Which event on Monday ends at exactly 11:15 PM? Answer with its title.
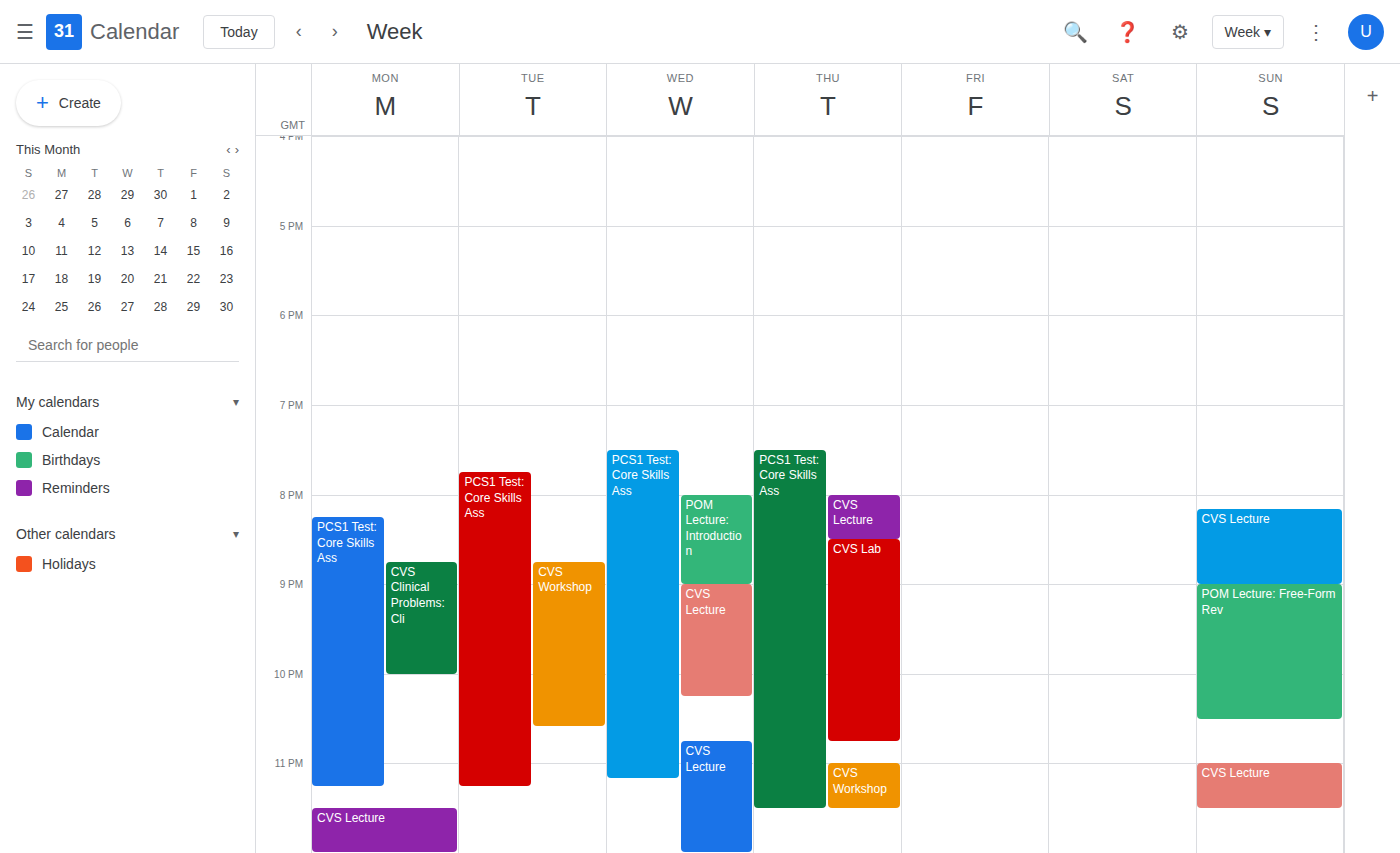
"PCS1 Test: Core Skills Ass"